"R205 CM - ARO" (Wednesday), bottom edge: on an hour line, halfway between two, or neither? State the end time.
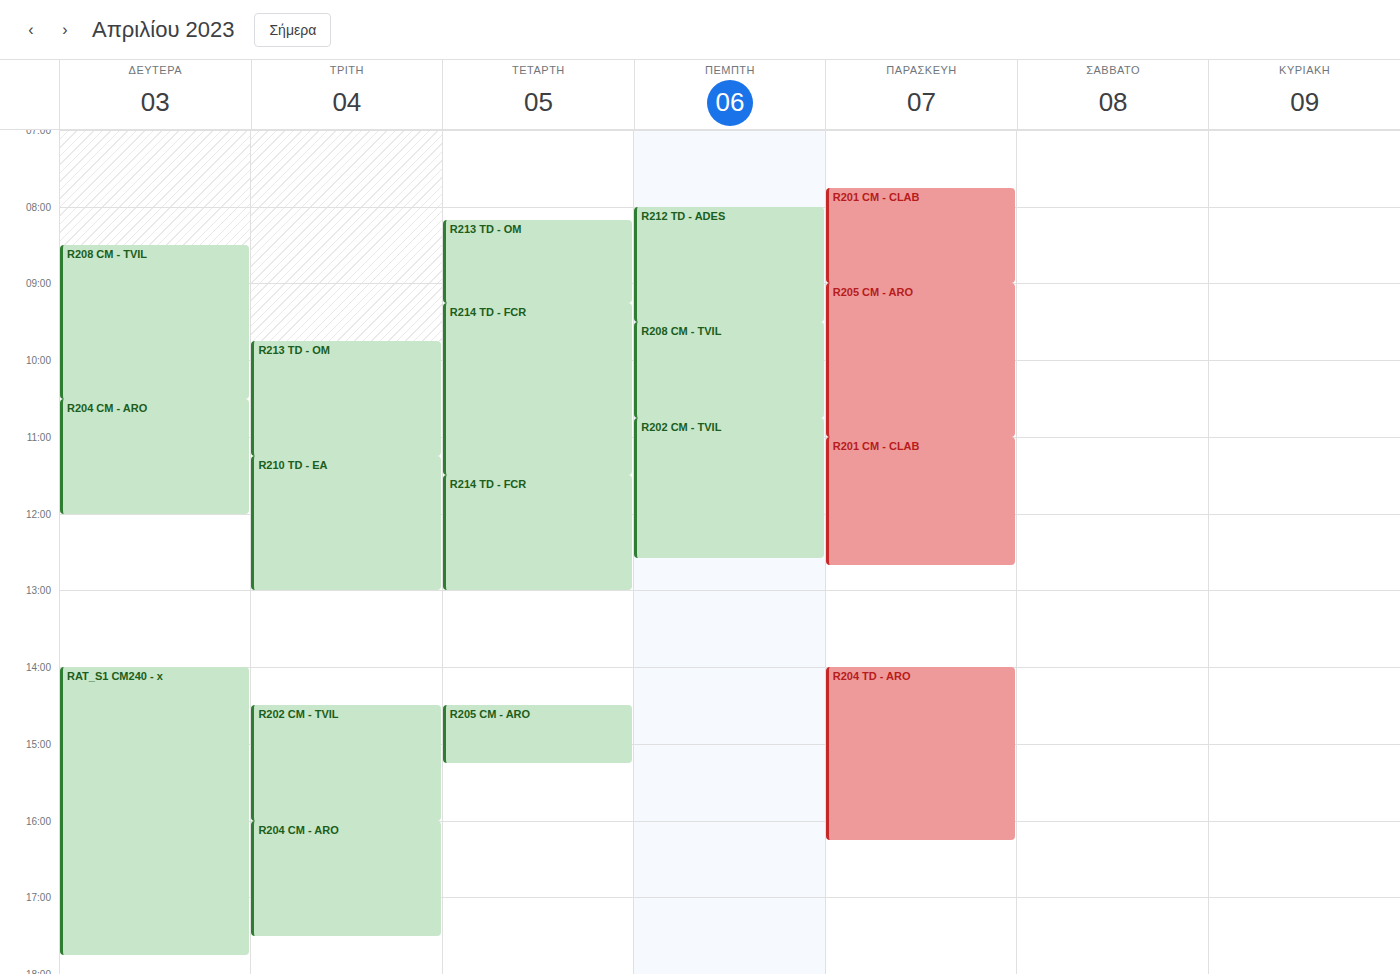
3:15 PM -- neither: a quarter of the way from the 3 PM line to the 4 PM line.